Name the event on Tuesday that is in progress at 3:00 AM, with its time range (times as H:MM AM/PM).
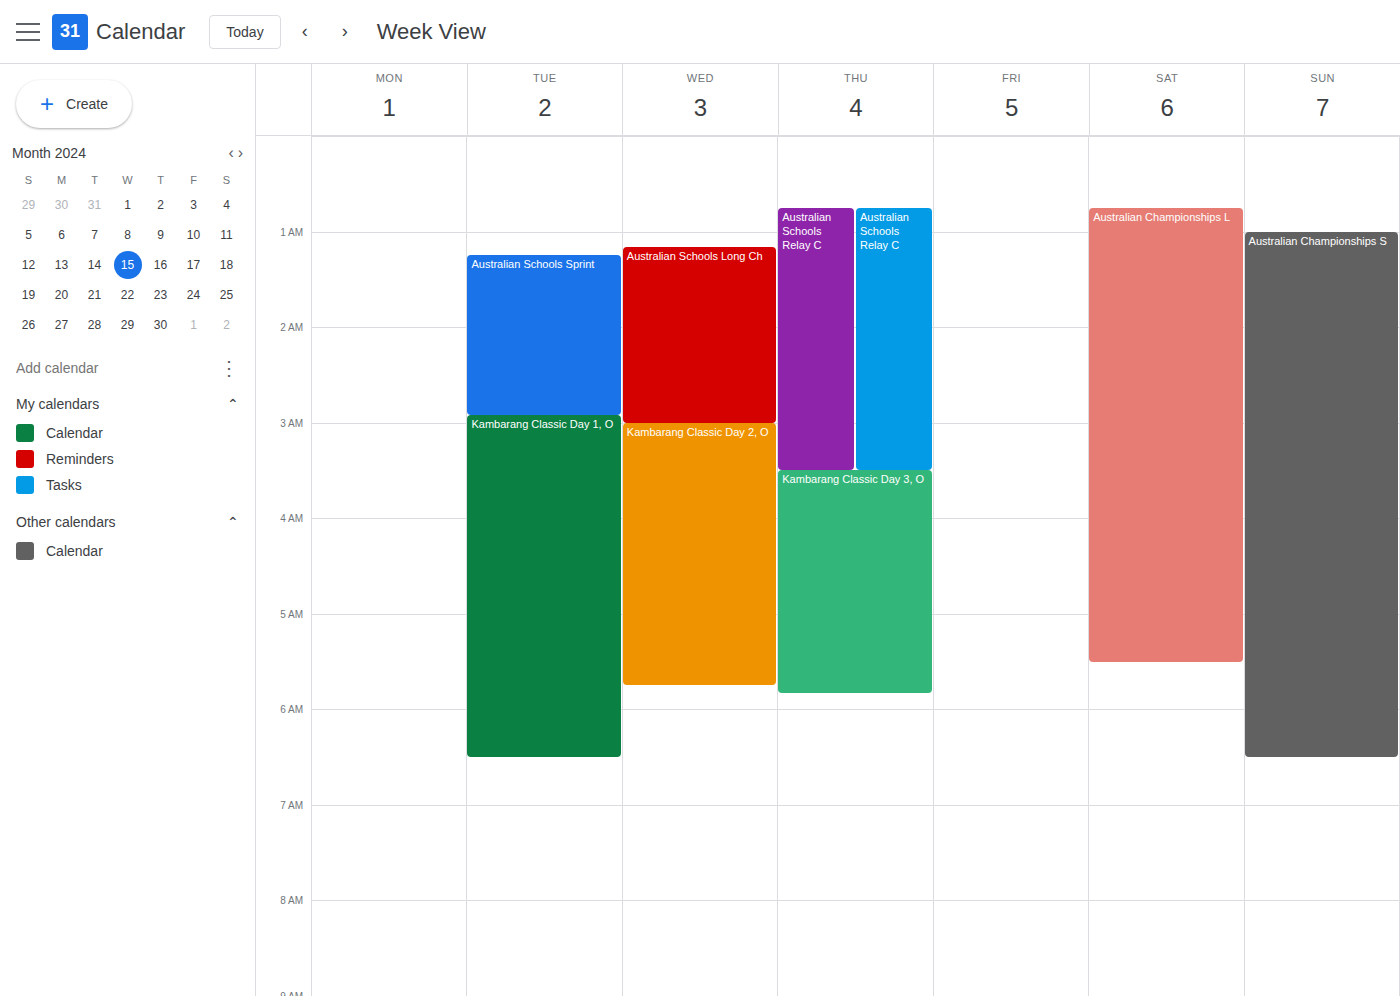
"Kambarang Classic Day 1, O", 2:55 AM to 6:30 AM